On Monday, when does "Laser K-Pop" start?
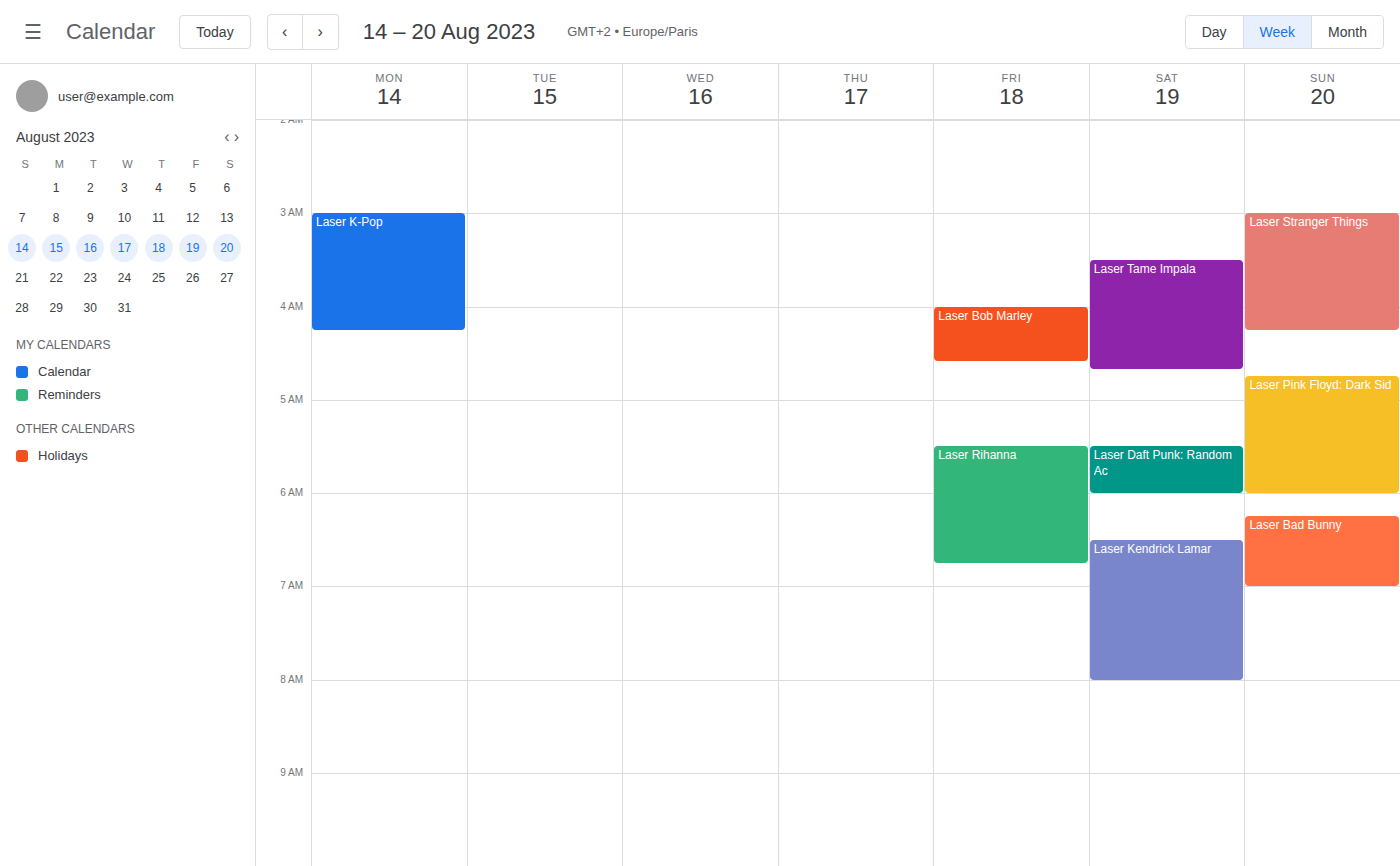
3:00 AM